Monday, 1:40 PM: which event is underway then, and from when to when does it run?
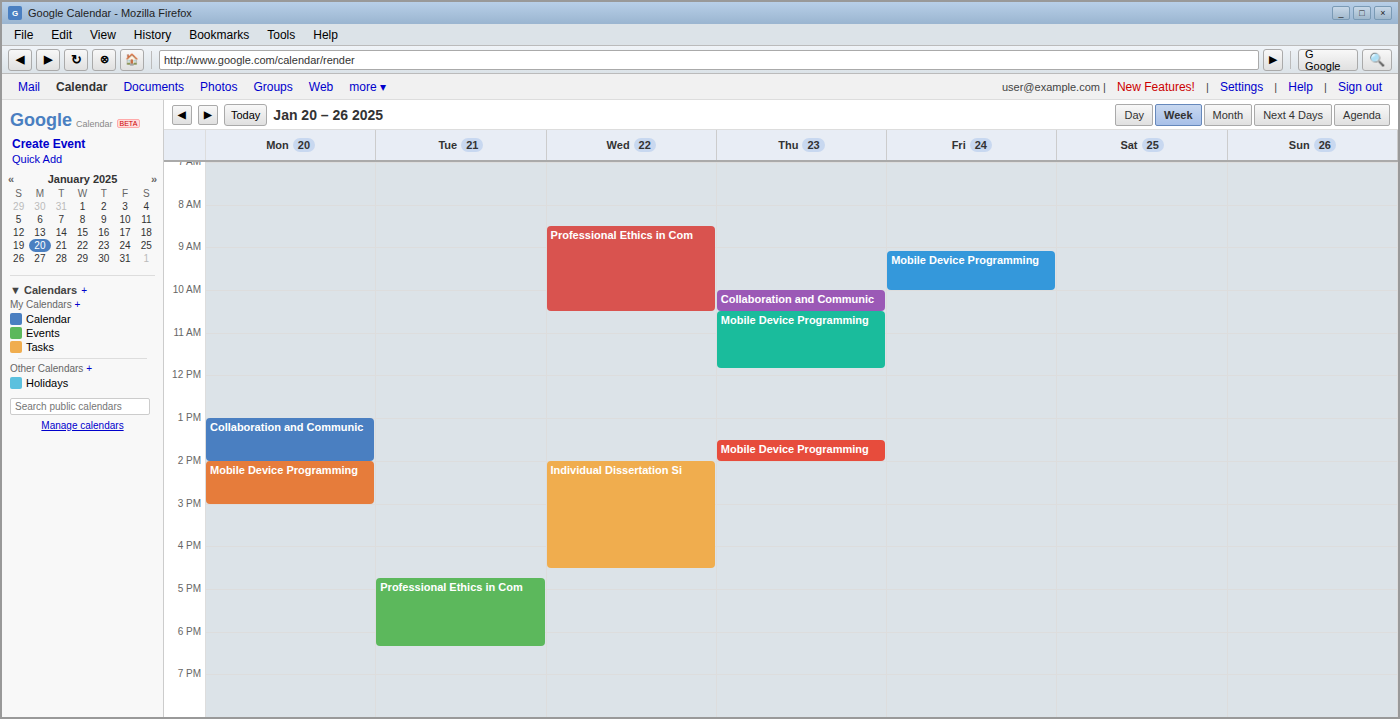
"Collaboration and Communic", 1:00 PM to 2:00 PM